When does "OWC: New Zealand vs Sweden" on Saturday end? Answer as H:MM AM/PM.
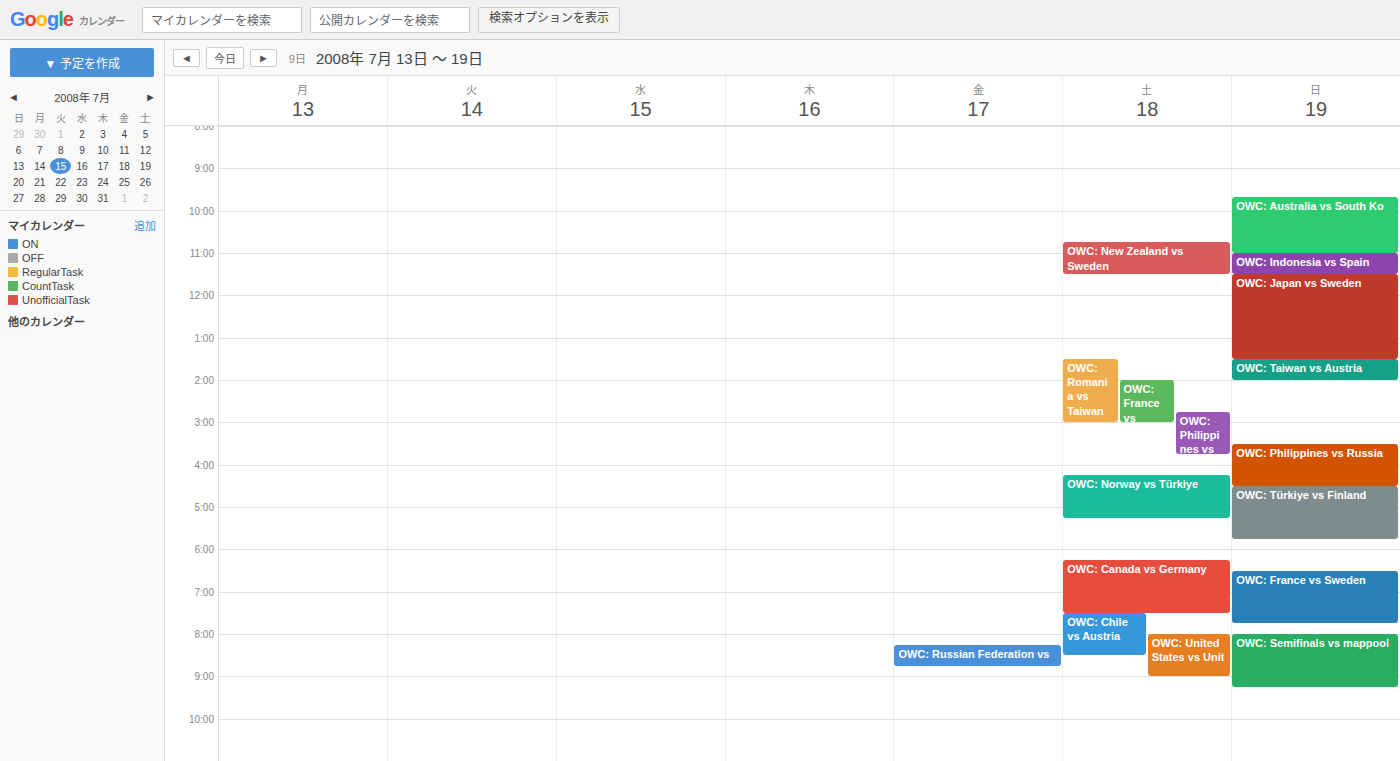
11:30 AM